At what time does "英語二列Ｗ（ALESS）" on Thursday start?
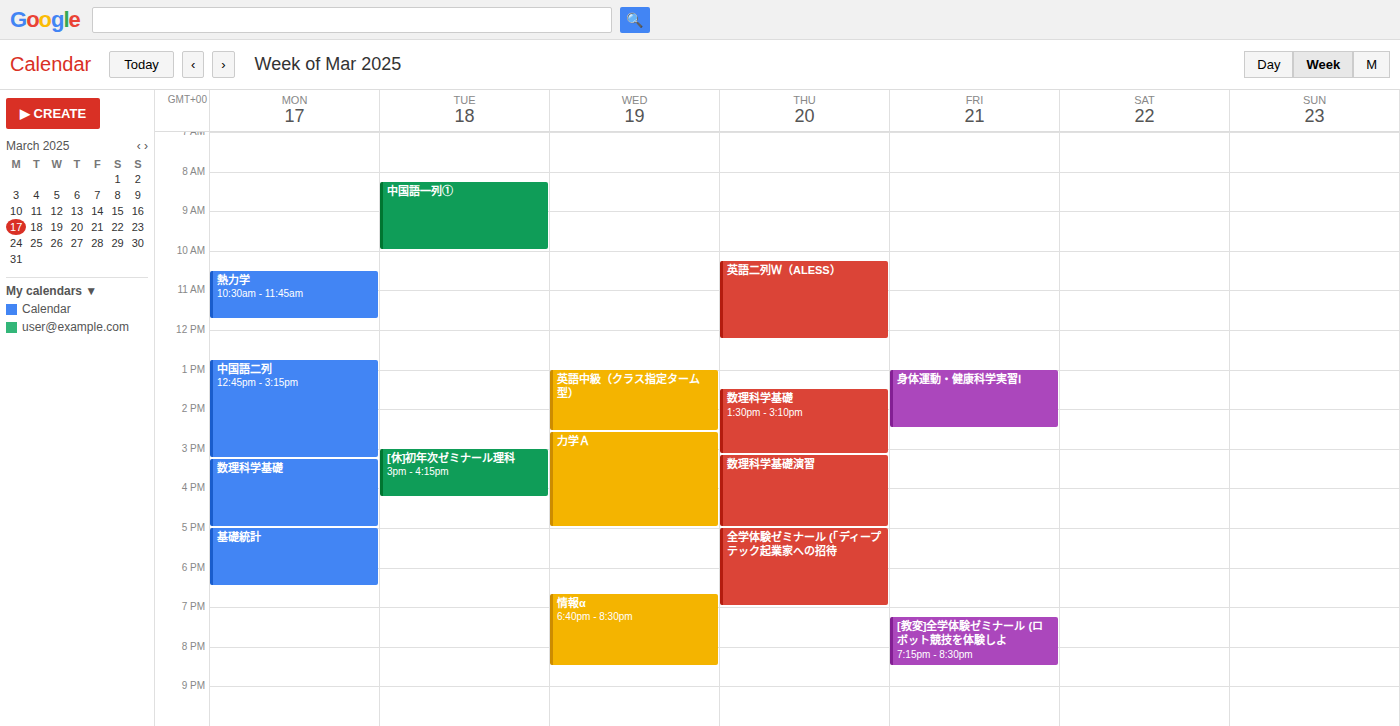
10:15